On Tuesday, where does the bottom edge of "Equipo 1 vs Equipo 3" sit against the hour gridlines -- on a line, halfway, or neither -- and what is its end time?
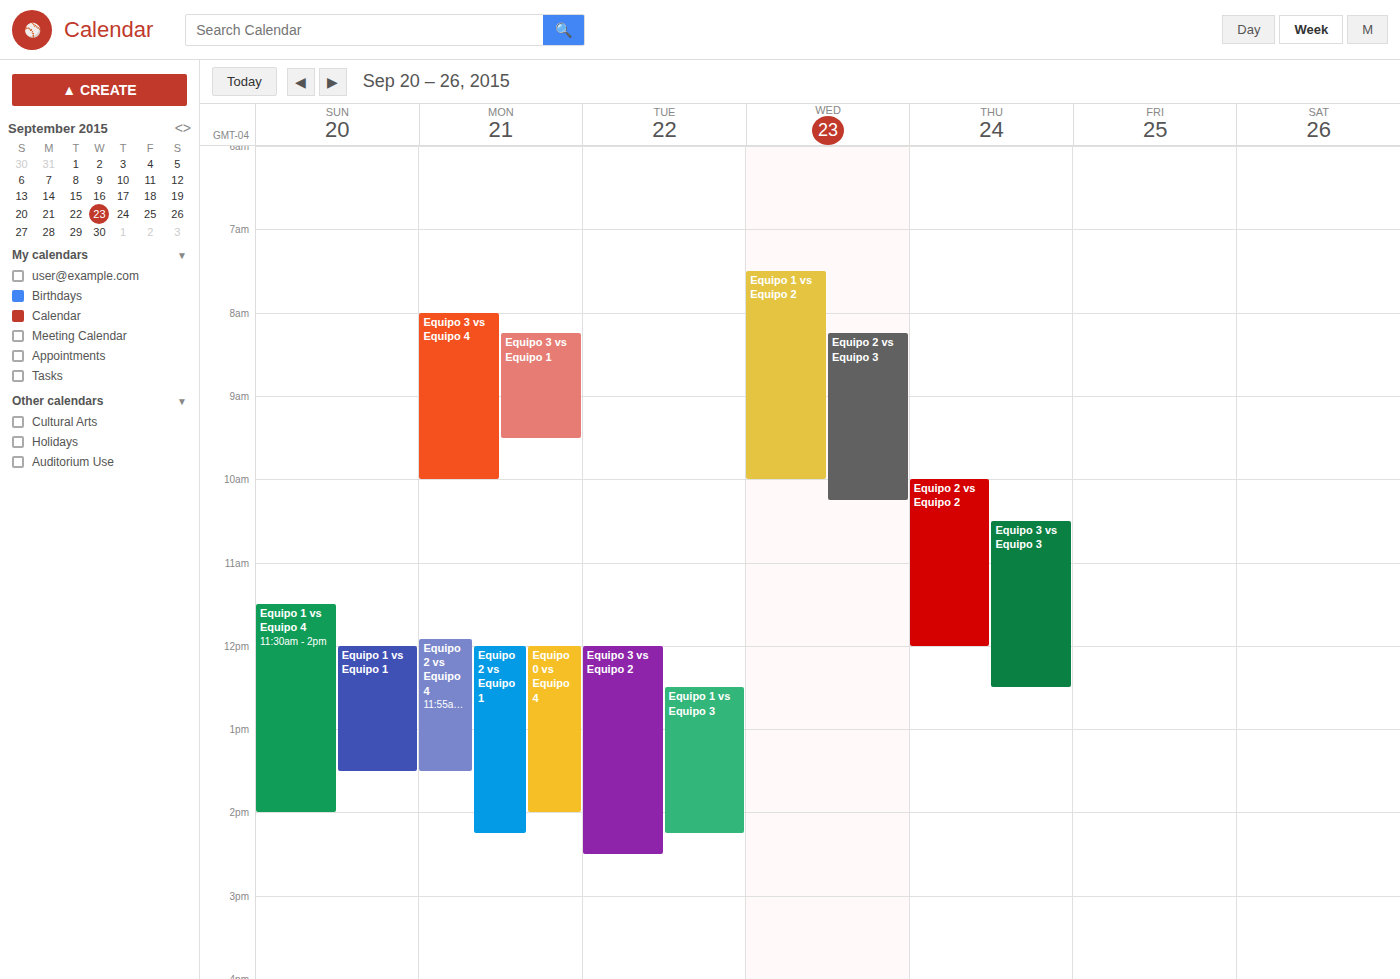
14:15 -- neither: a quarter of the way from the 14:00 line to the 15:00 line.